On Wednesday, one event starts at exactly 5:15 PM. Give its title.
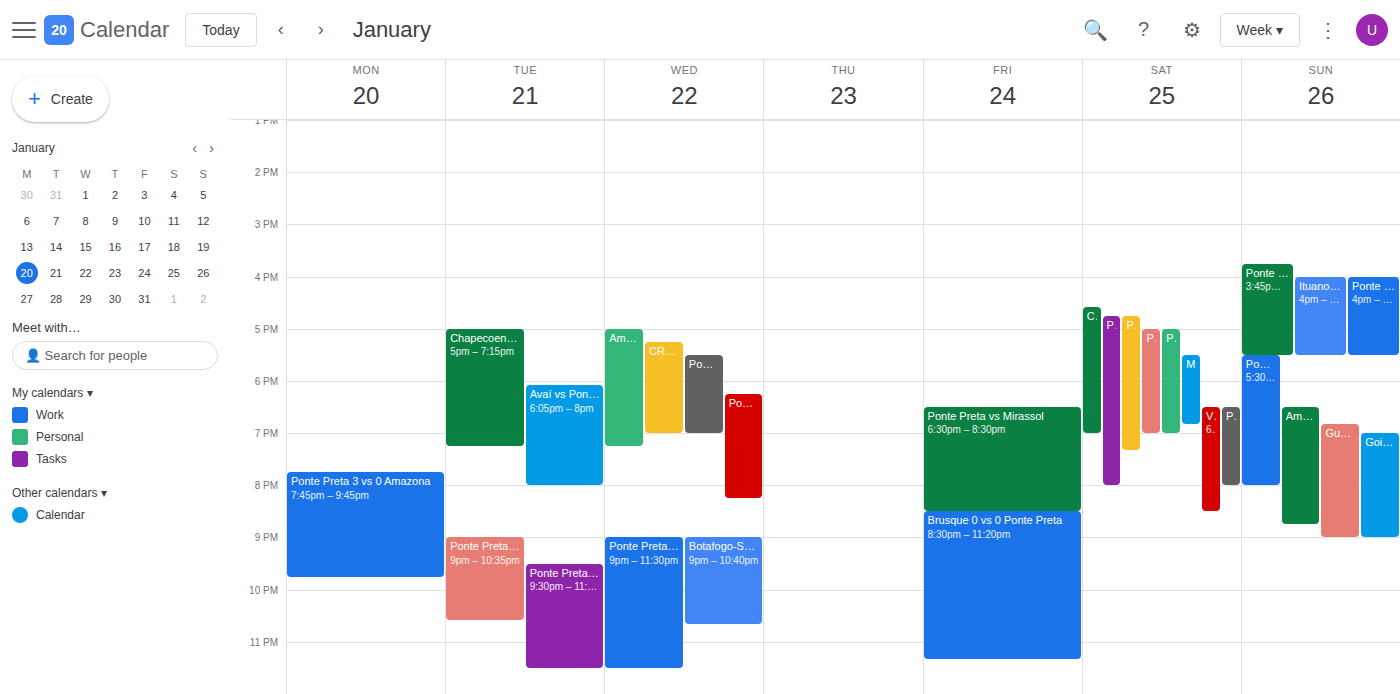
"CRB vs Ponte Preta"